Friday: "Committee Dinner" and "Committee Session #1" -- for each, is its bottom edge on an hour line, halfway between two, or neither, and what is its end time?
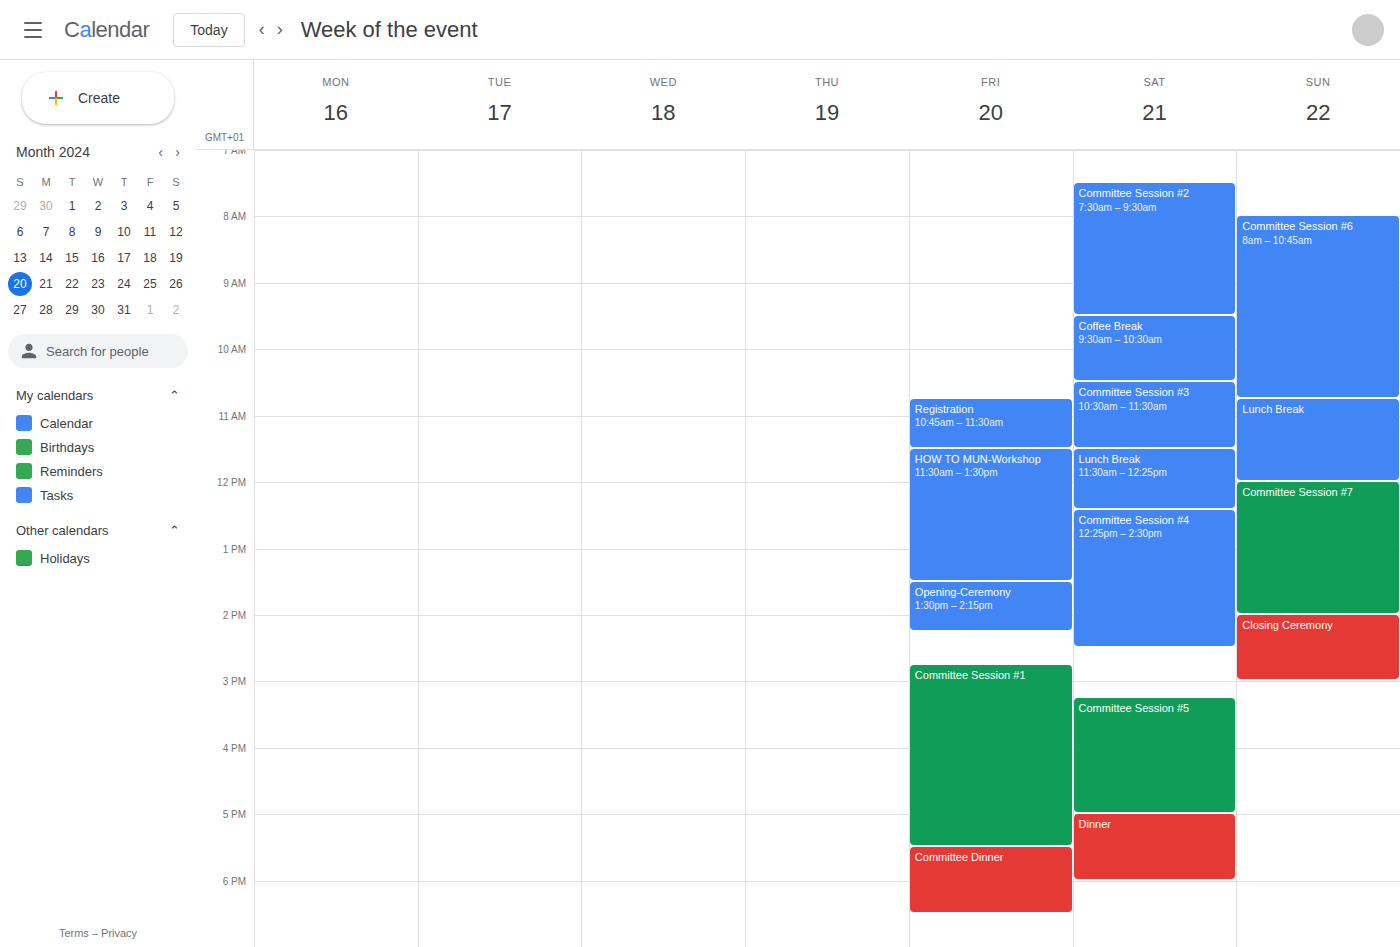
"Committee Dinner": 6:30 PM, halfway between the 6 PM and 7 PM lines. "Committee Session #1": 5:30 PM, halfway between the 5 PM and 6 PM lines.